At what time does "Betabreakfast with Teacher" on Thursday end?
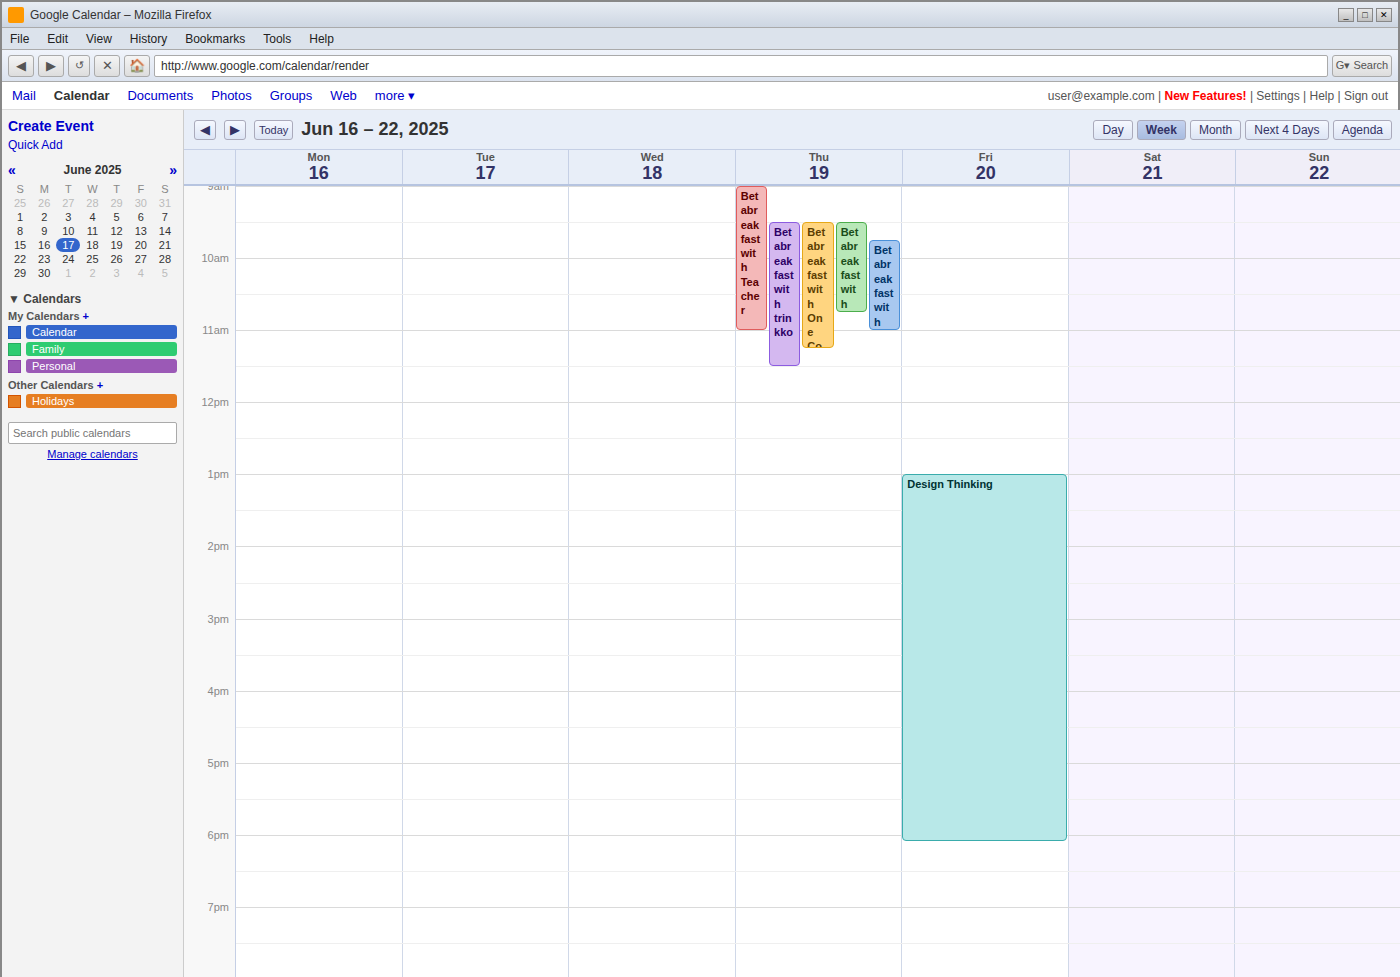
11:00 AM